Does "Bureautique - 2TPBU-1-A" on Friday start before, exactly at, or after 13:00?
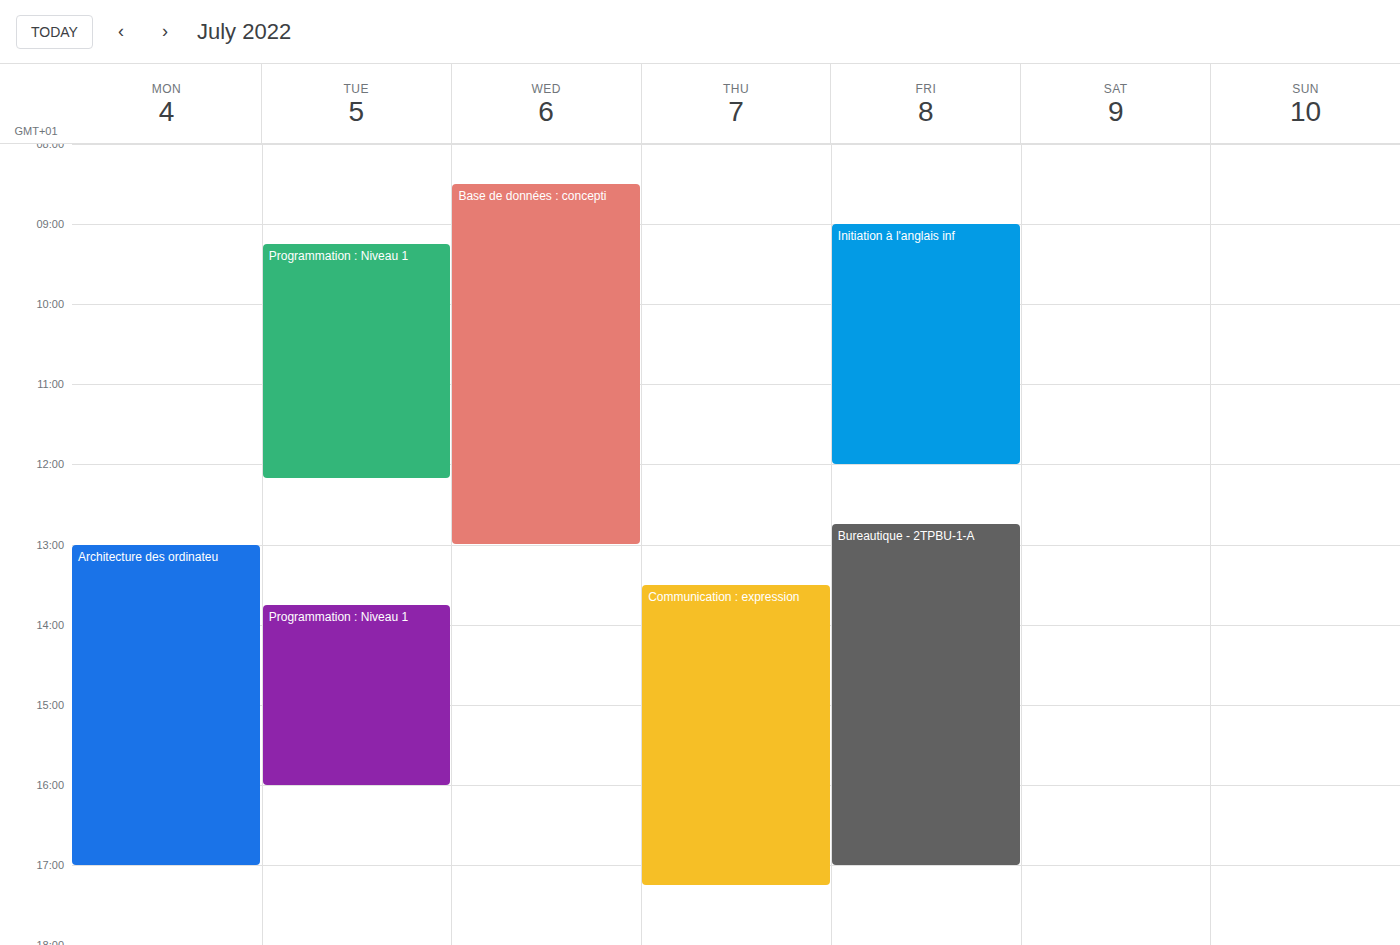
12:45 -- before 13:00, 15 minutes above the 13:00 line.